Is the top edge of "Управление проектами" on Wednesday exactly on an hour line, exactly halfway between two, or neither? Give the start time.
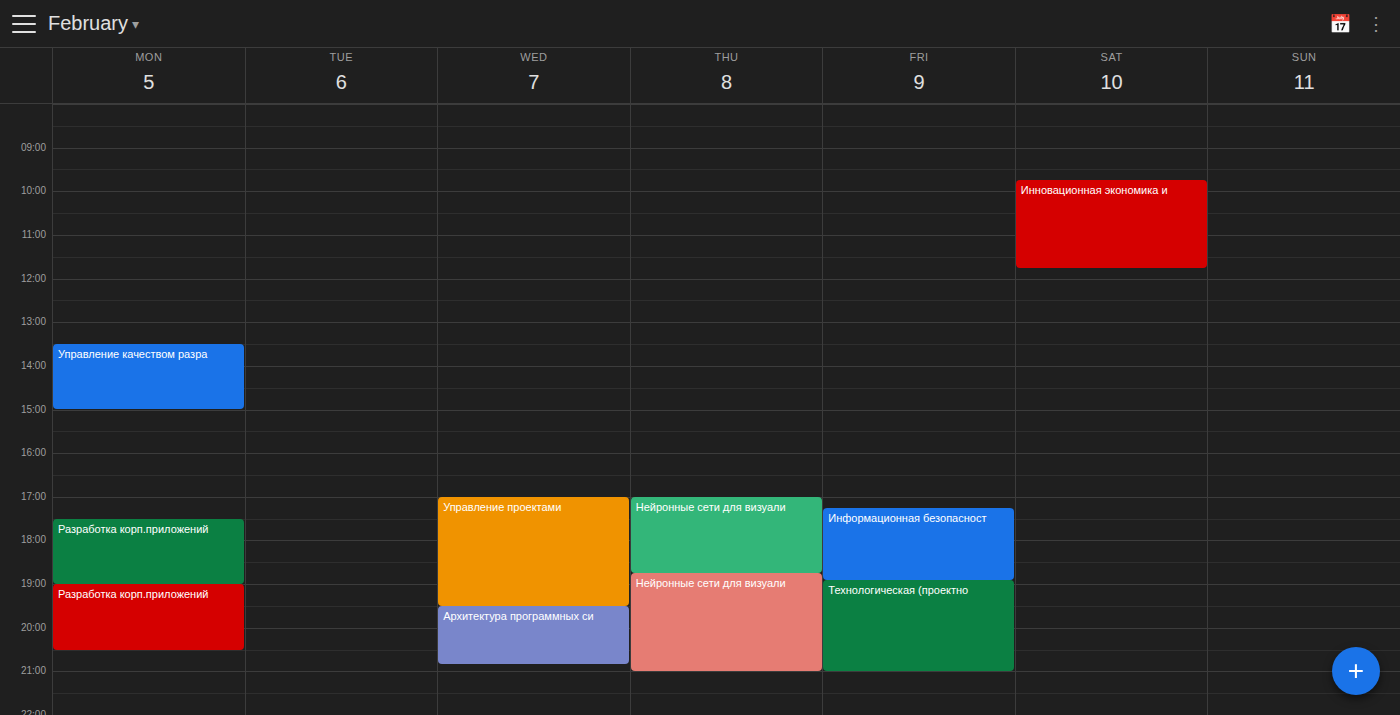
5:00 PM -- exactly on the 5 PM line.